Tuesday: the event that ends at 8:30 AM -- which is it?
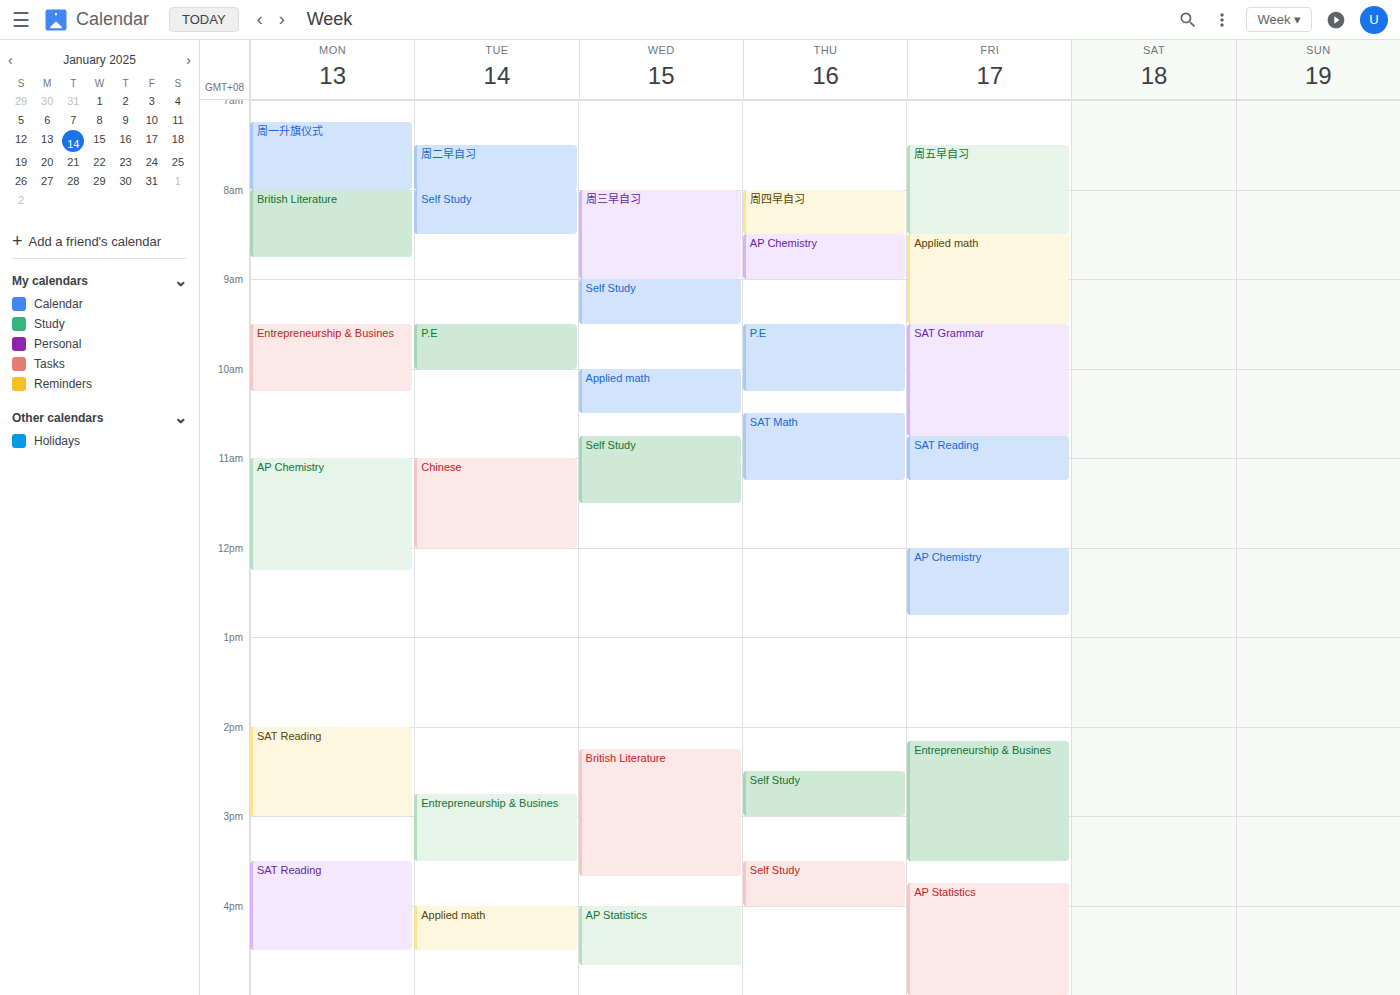
"Self Study"